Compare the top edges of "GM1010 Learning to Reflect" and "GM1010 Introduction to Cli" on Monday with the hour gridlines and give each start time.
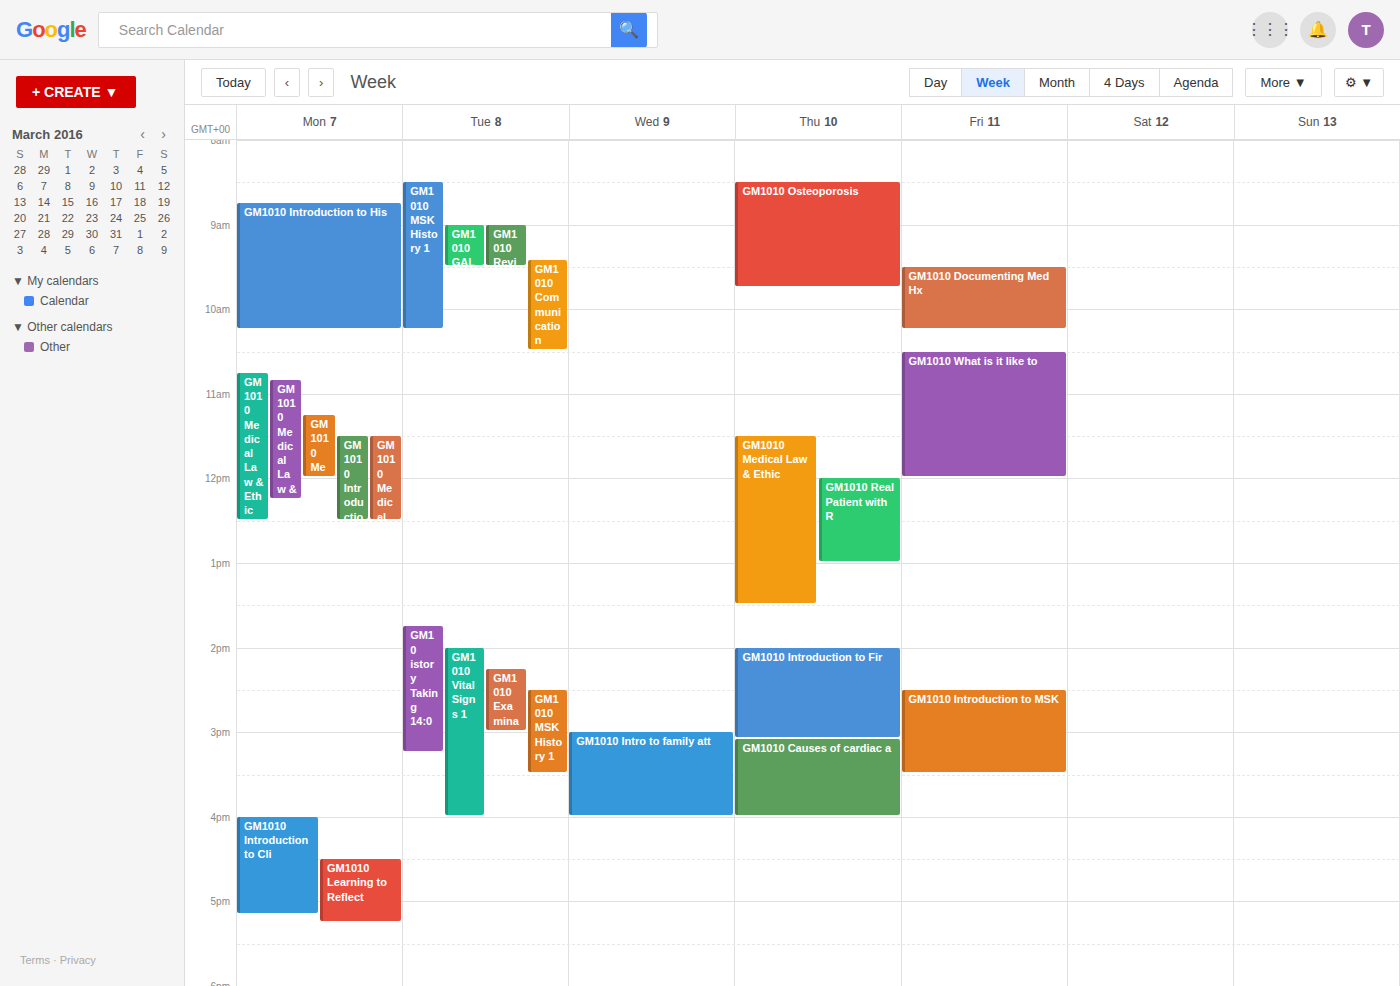
"GM1010 Learning to Reflect": 4:30 PM, halfway between the 4 PM and 5 PM lines. "GM1010 Introduction to Cli": 4:00 PM, exactly on the 4 PM line.